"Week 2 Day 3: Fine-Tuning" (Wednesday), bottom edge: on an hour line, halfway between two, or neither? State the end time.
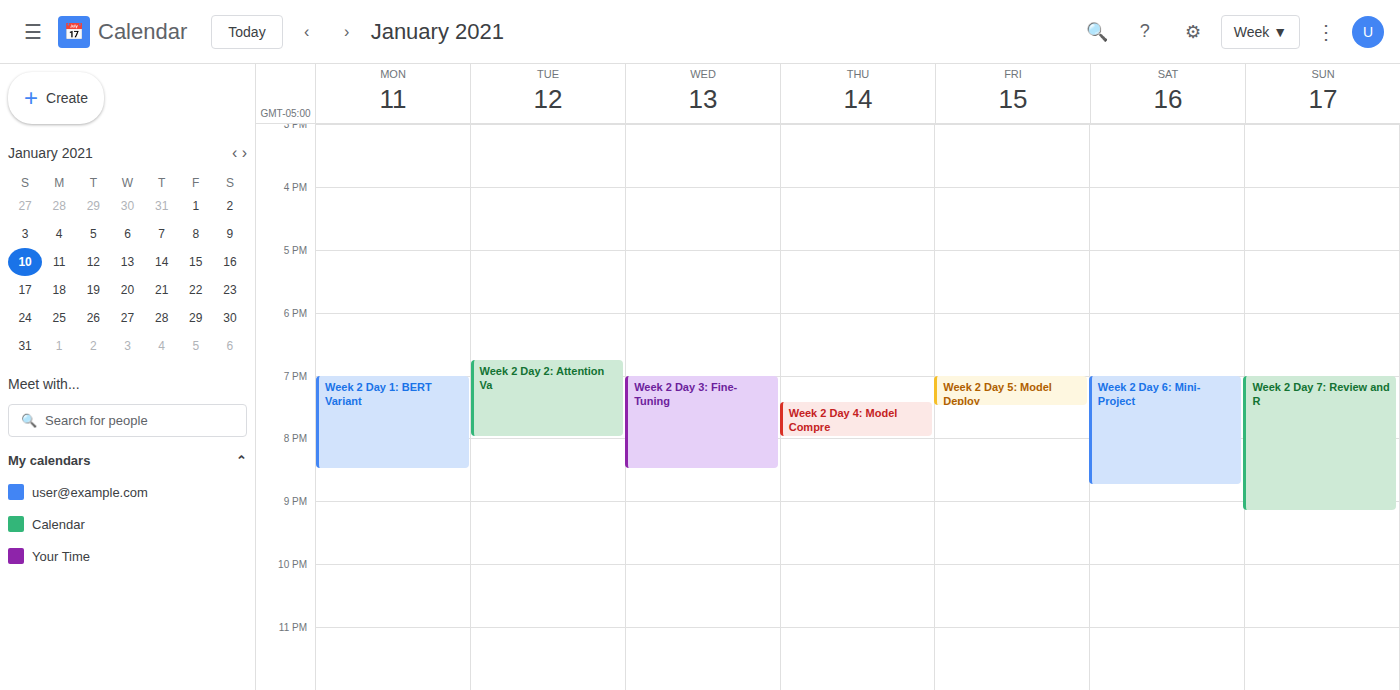
8:30 PM -- halfway between the 8 PM and 9 PM lines.